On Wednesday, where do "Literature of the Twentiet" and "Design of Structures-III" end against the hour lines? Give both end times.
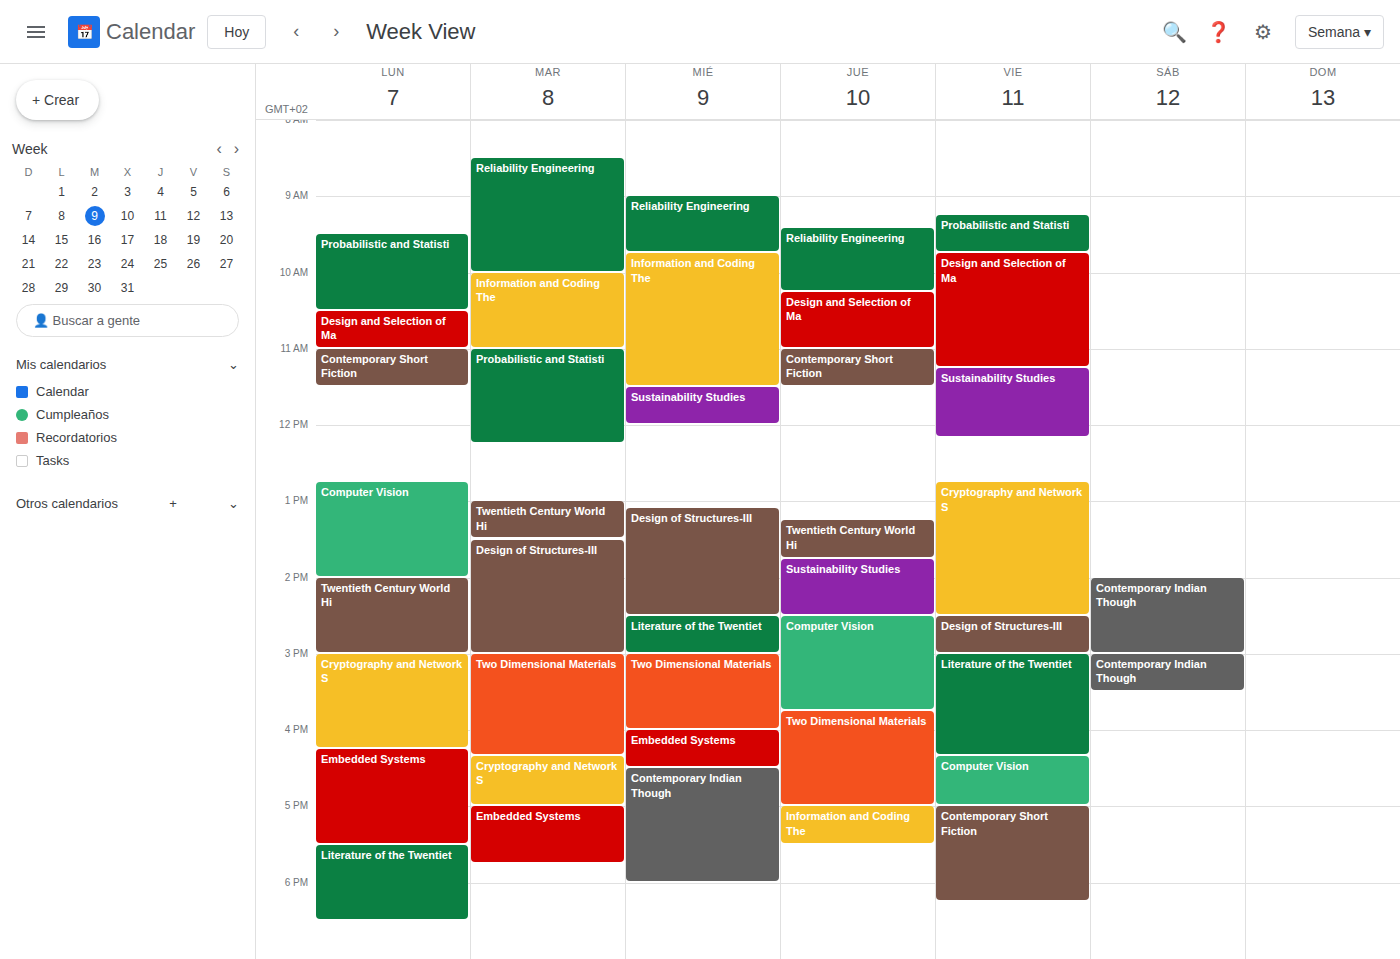
"Literature of the Twentiet": 15:00, exactly on the 15:00 line. "Design of Structures-III": 14:30, halfway between the 14:00 and 15:00 lines.